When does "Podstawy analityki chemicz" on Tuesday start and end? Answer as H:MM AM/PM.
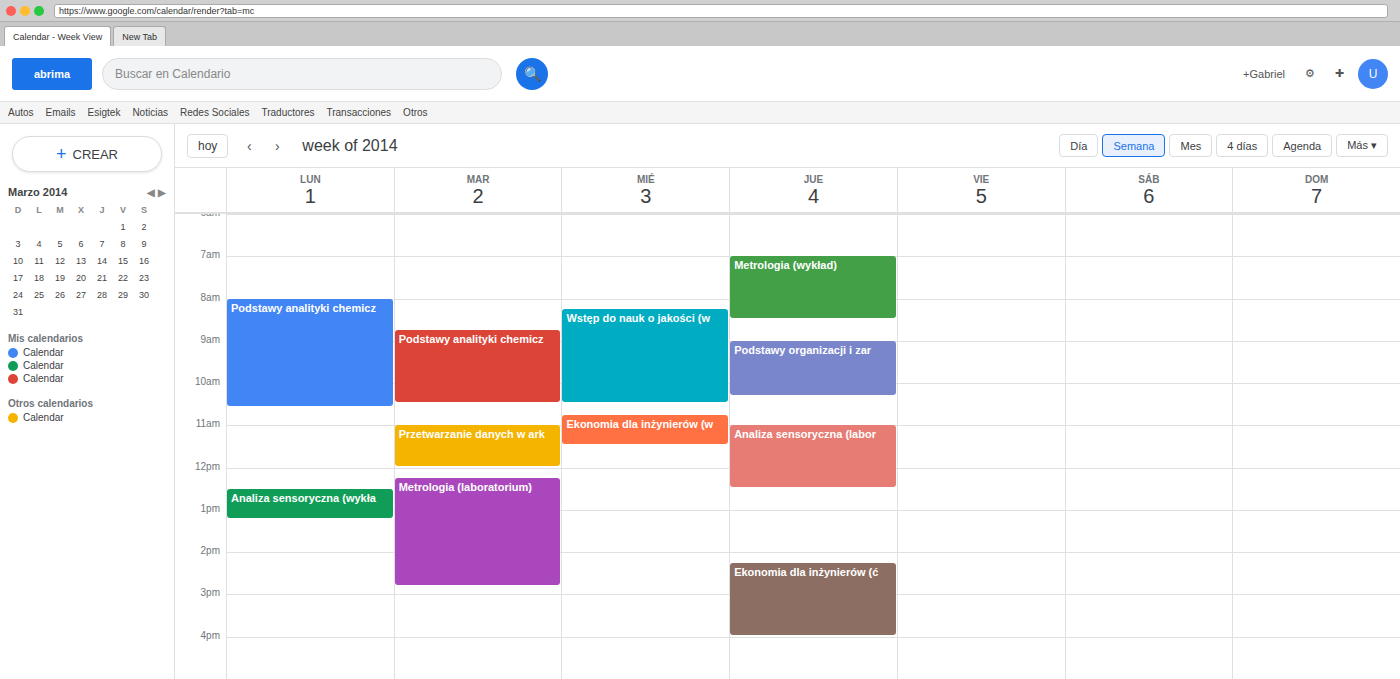
8:45 AM to 10:30 AM